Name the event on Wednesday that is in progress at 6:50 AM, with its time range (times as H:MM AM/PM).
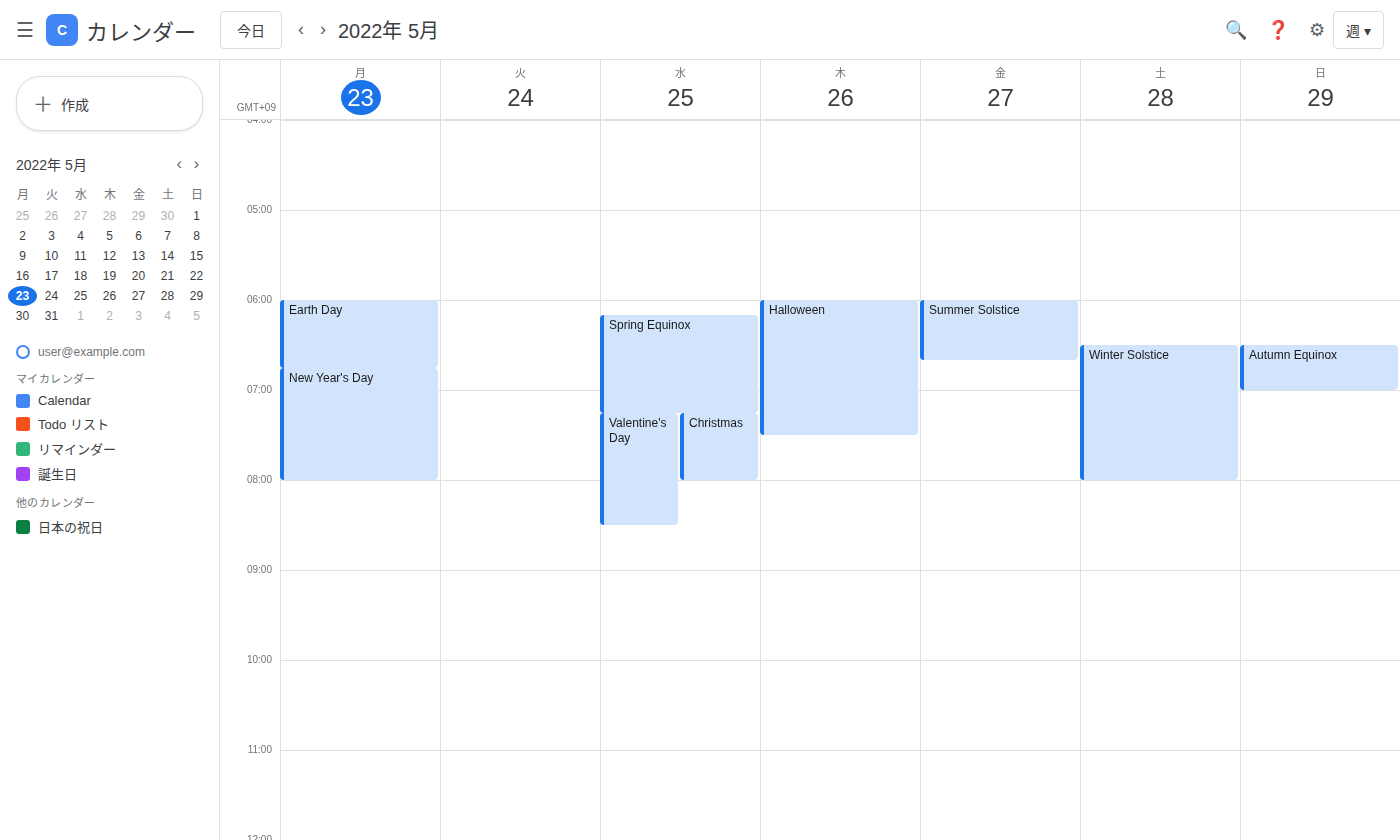
"Spring Equinox", 6:10 AM to 7:15 AM